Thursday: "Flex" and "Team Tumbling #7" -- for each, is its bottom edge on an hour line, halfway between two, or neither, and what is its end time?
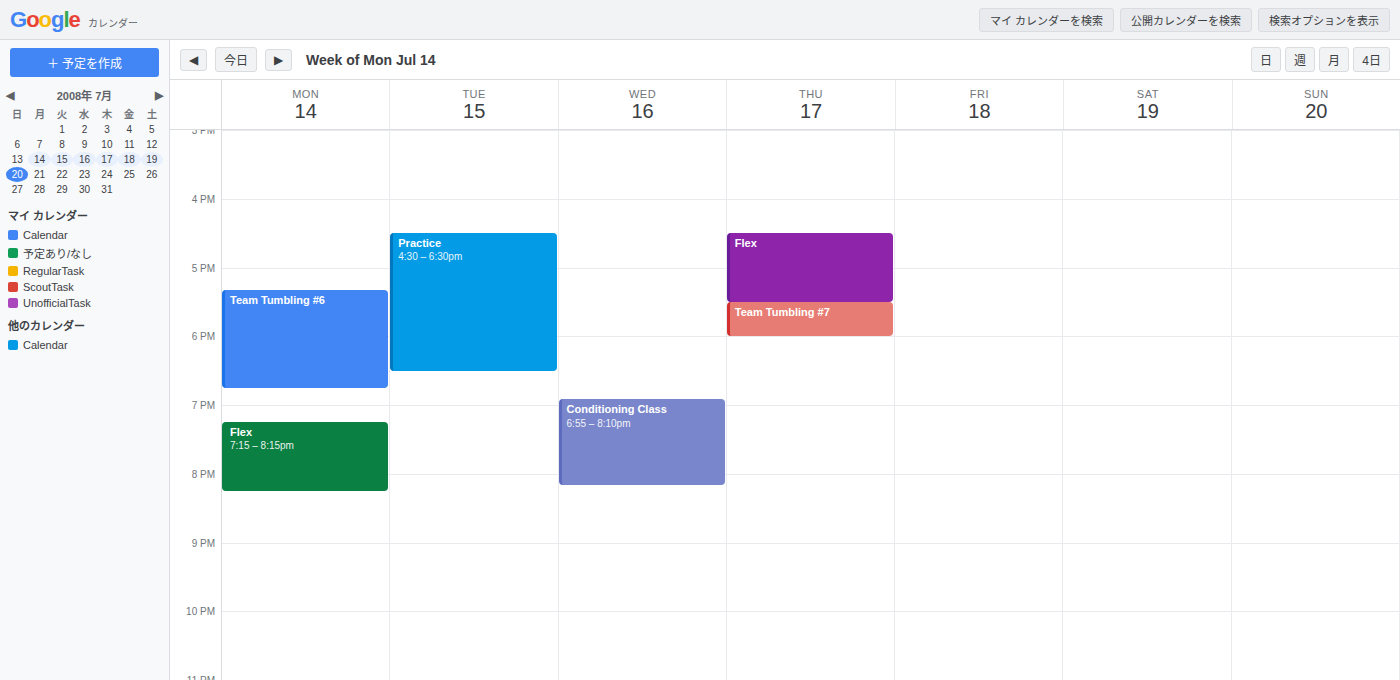
"Flex": 17:30, halfway between the 17:00 and 18:00 lines. "Team Tumbling #7": 18:00, exactly on the 18:00 line.